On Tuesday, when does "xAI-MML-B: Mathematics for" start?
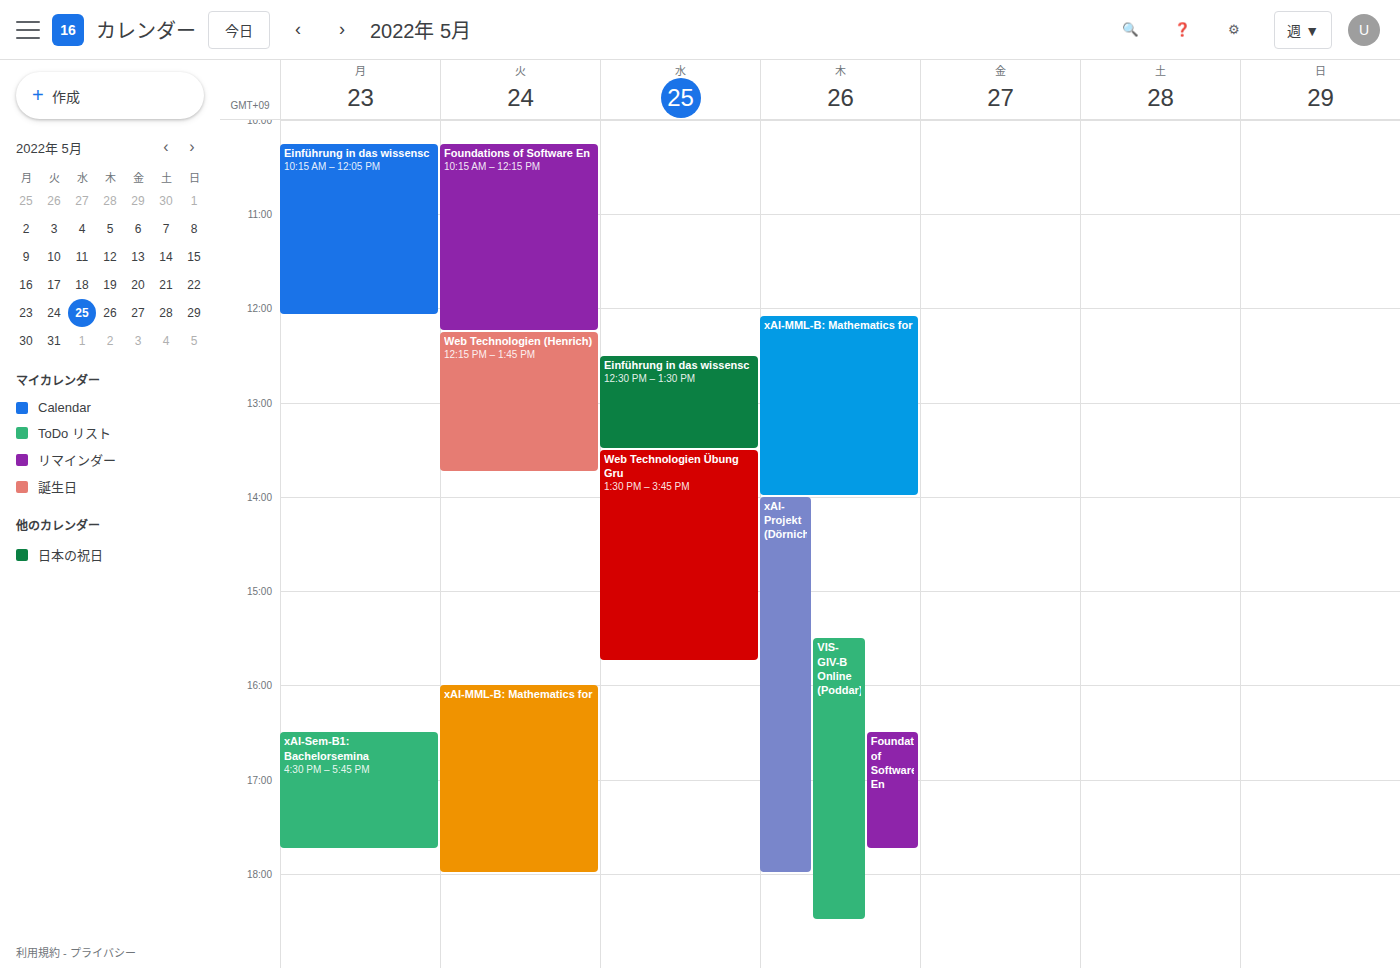
16:00